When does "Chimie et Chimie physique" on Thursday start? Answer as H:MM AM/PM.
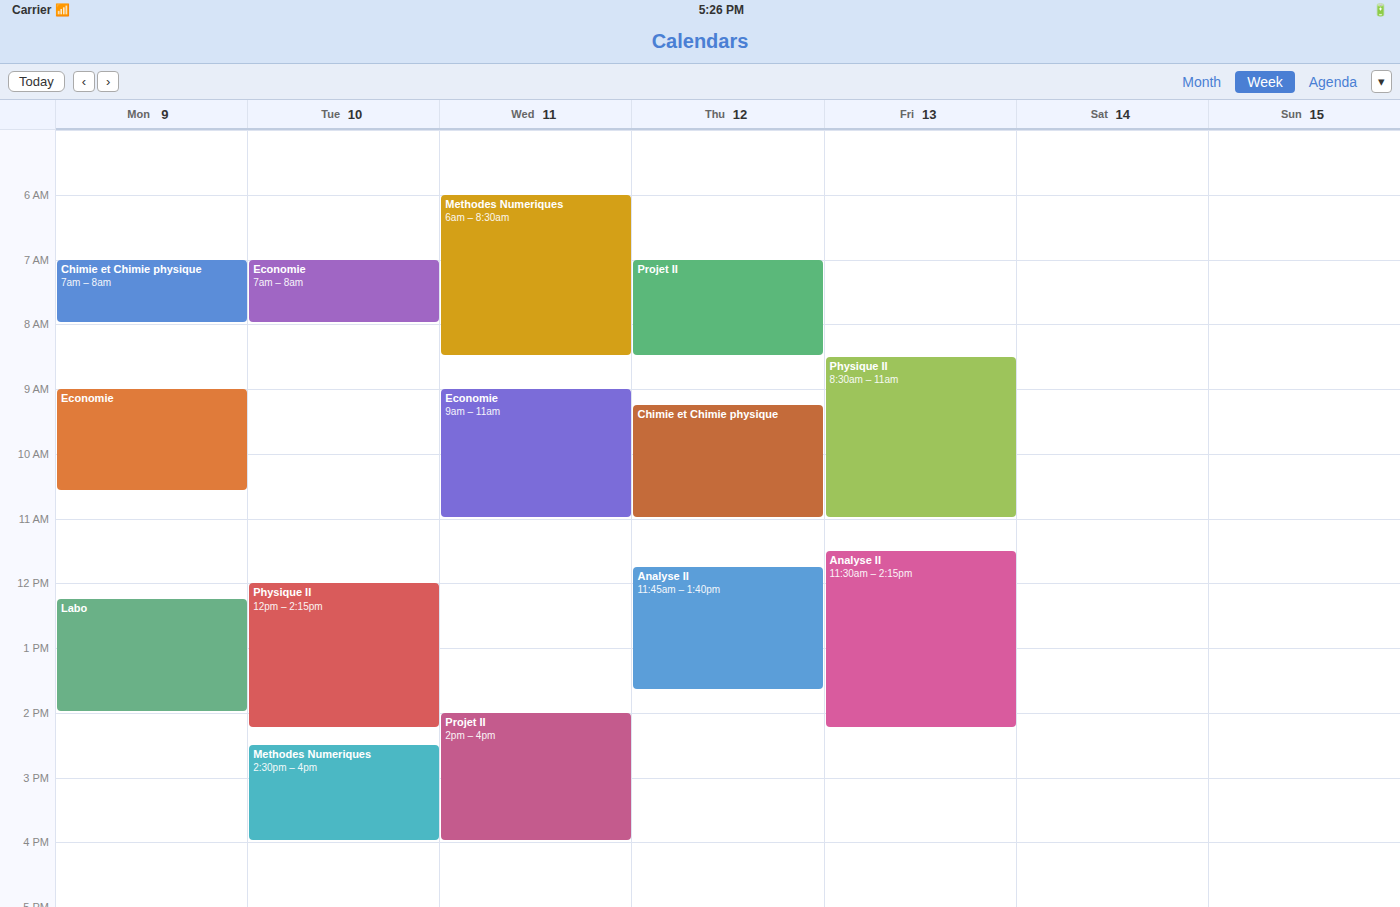
9:15 AM